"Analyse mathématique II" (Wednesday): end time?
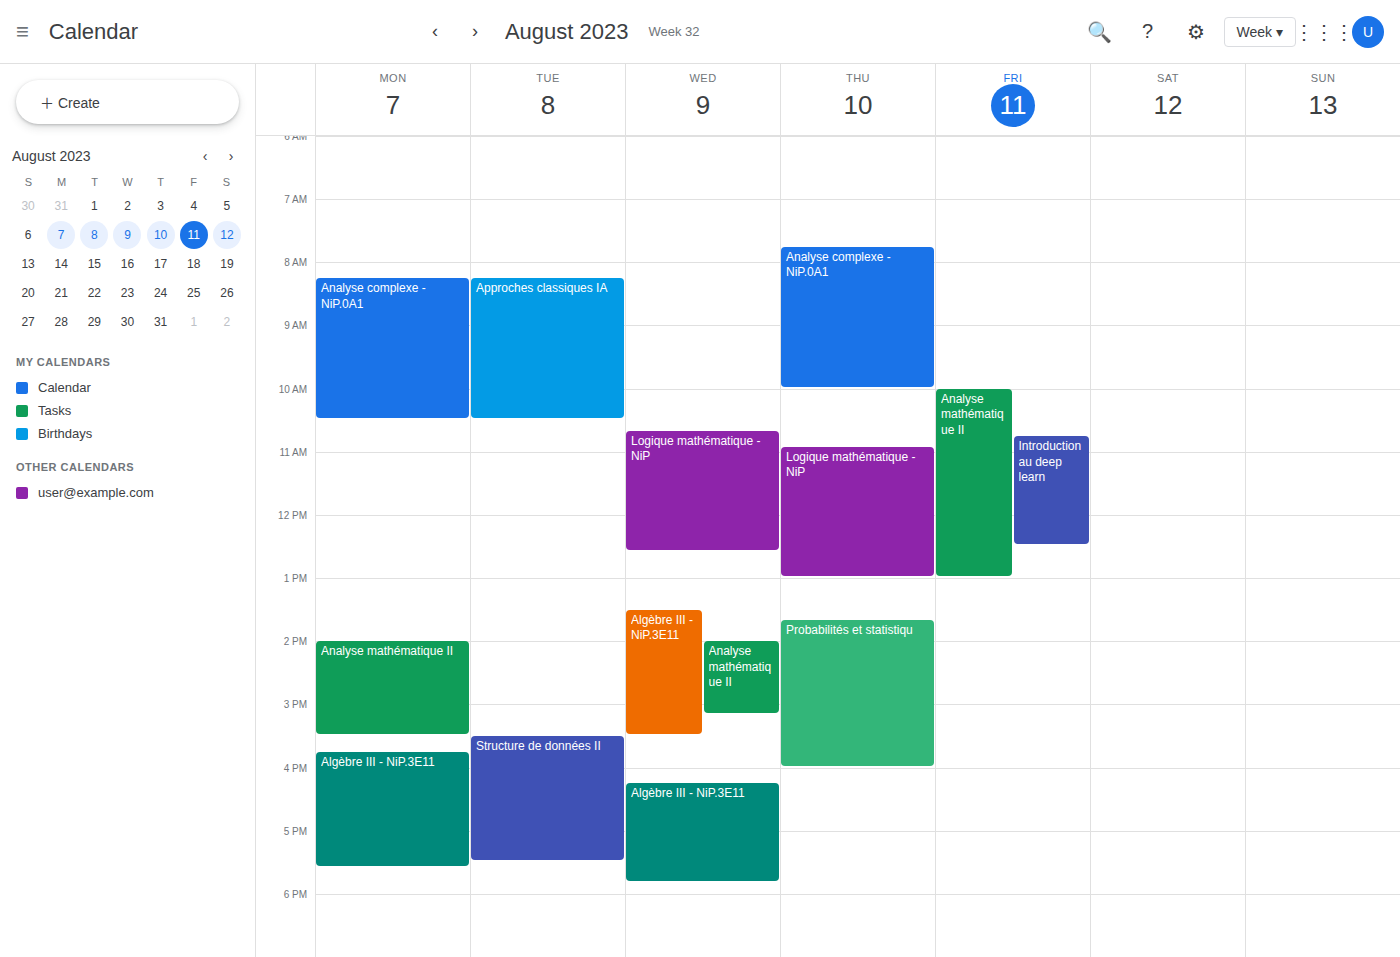
3:10 PM